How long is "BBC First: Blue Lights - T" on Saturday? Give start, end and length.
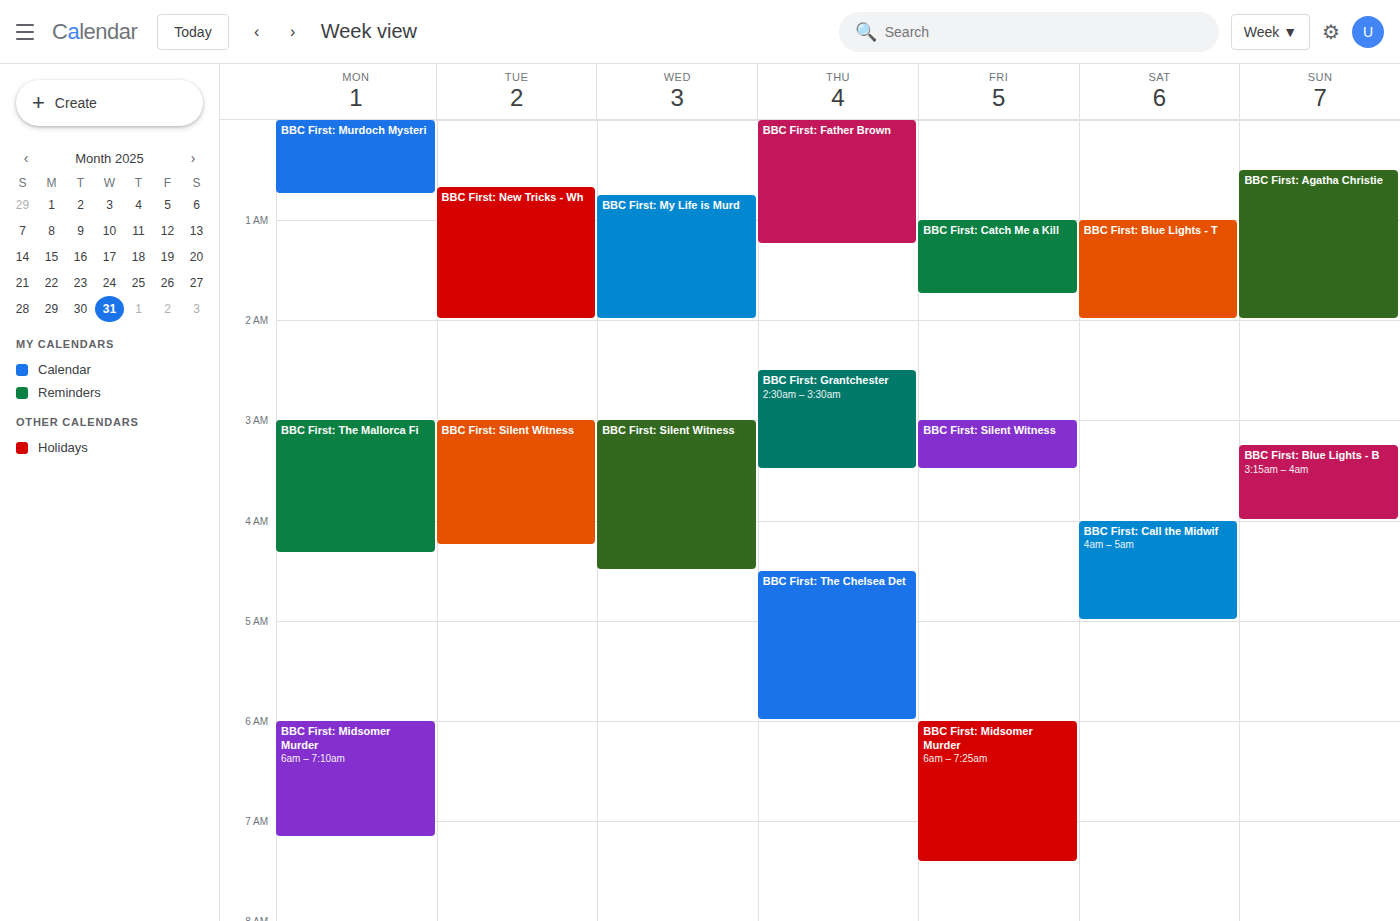
01:00 to 02:00, 1 hour